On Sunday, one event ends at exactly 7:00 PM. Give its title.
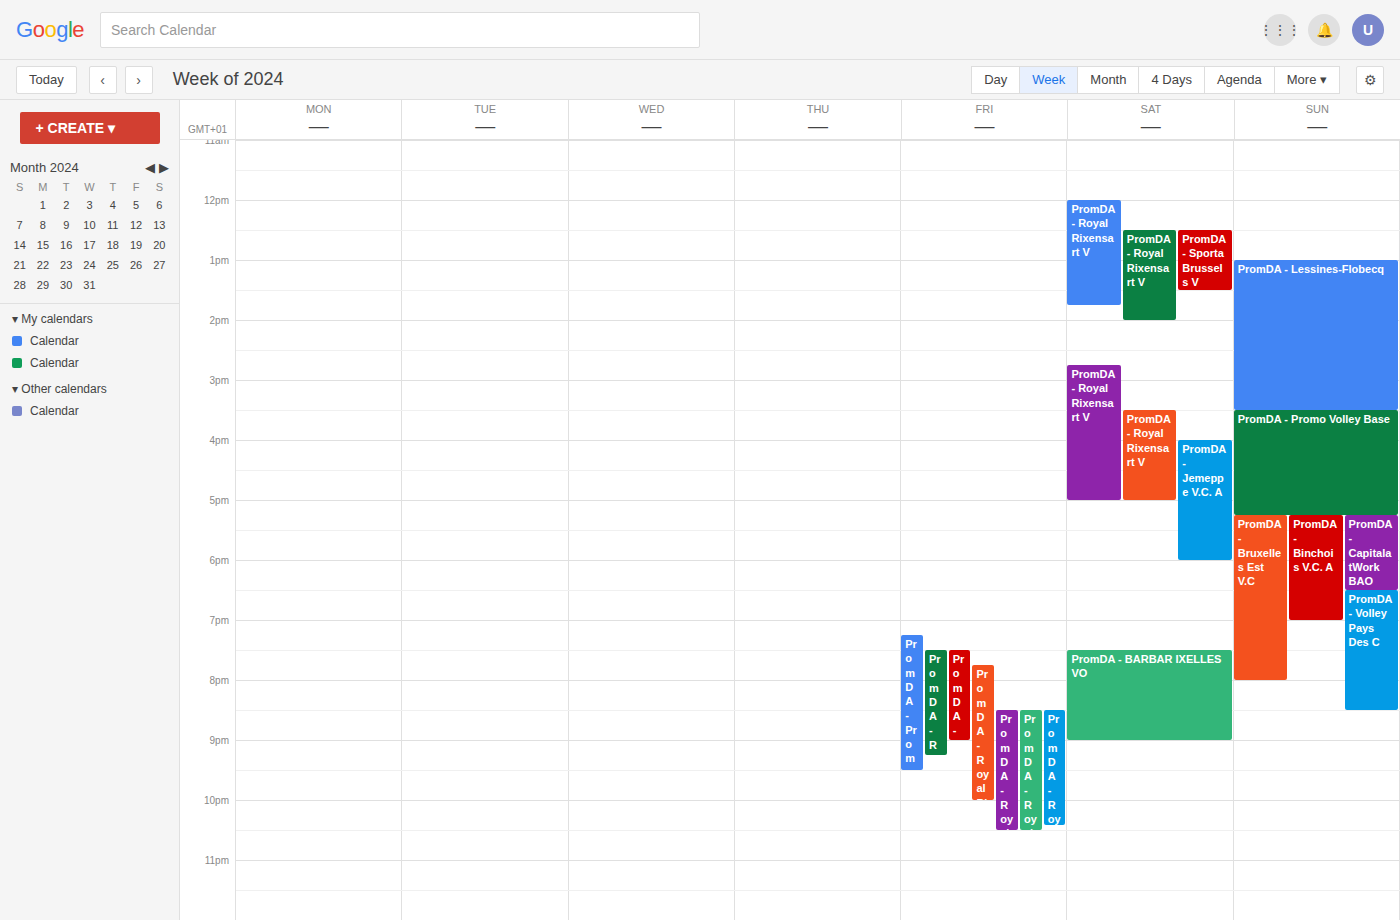
"PromDA - Binchois V.C. A"